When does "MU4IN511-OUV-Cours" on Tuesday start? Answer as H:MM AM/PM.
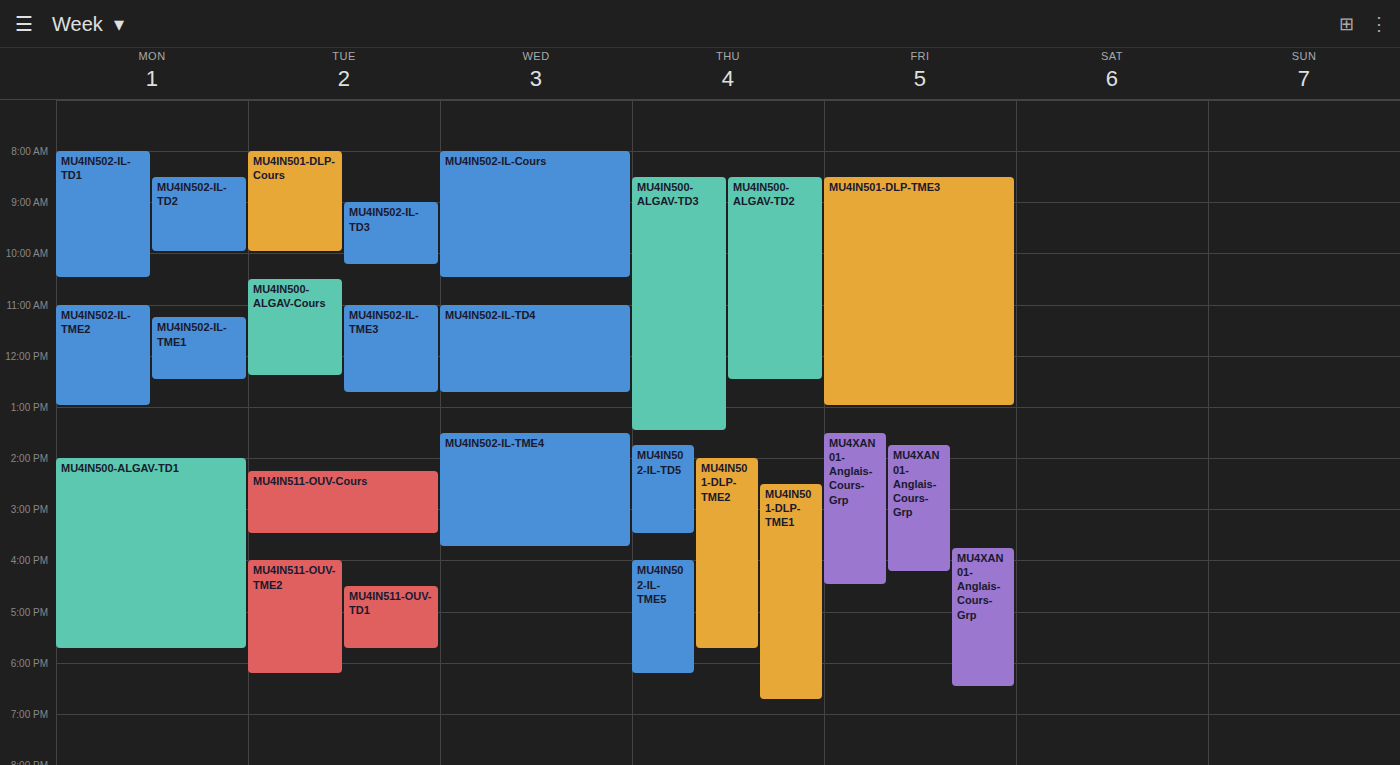
2:15 PM